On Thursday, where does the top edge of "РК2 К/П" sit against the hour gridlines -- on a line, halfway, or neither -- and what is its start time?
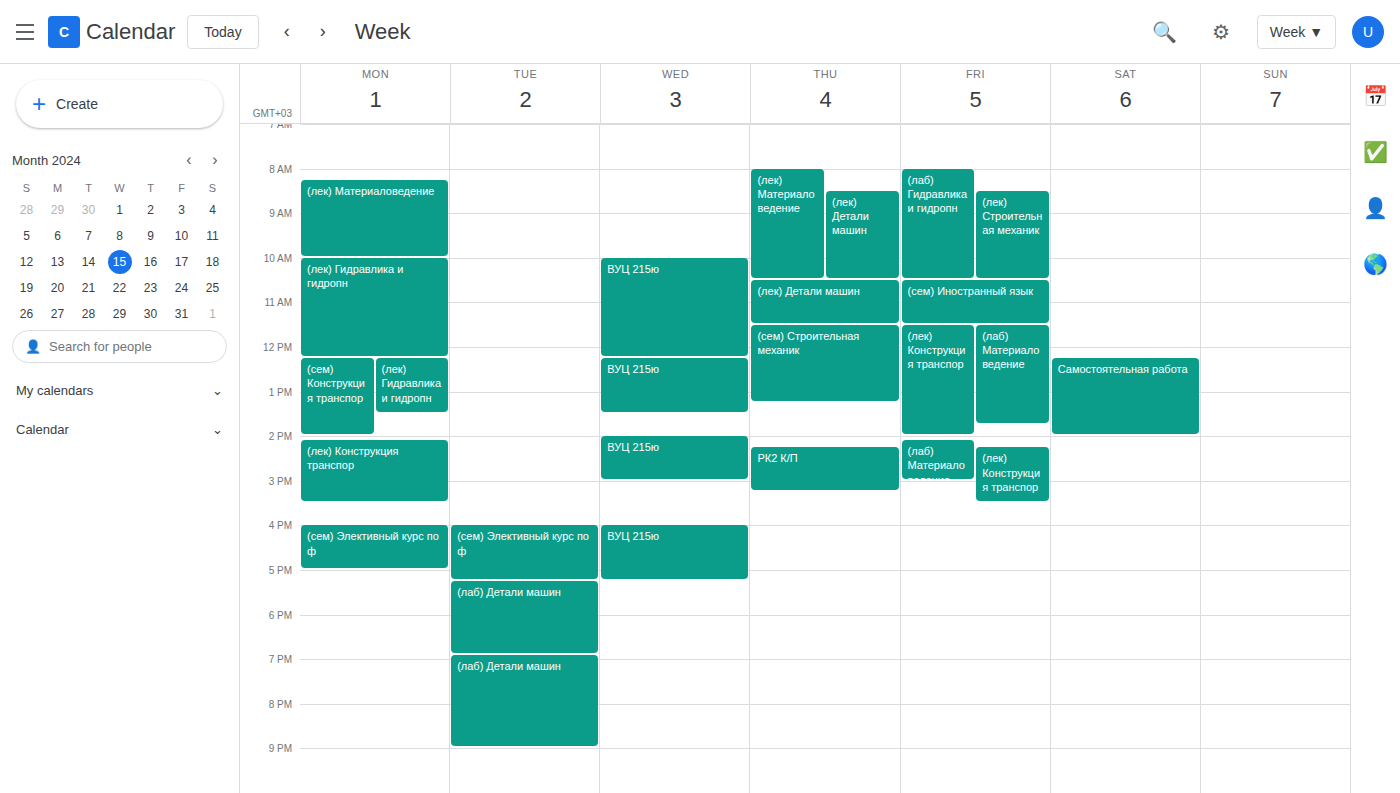
2:15 PM -- neither: a quarter of the way from the 2 PM line to the 3 PM line.